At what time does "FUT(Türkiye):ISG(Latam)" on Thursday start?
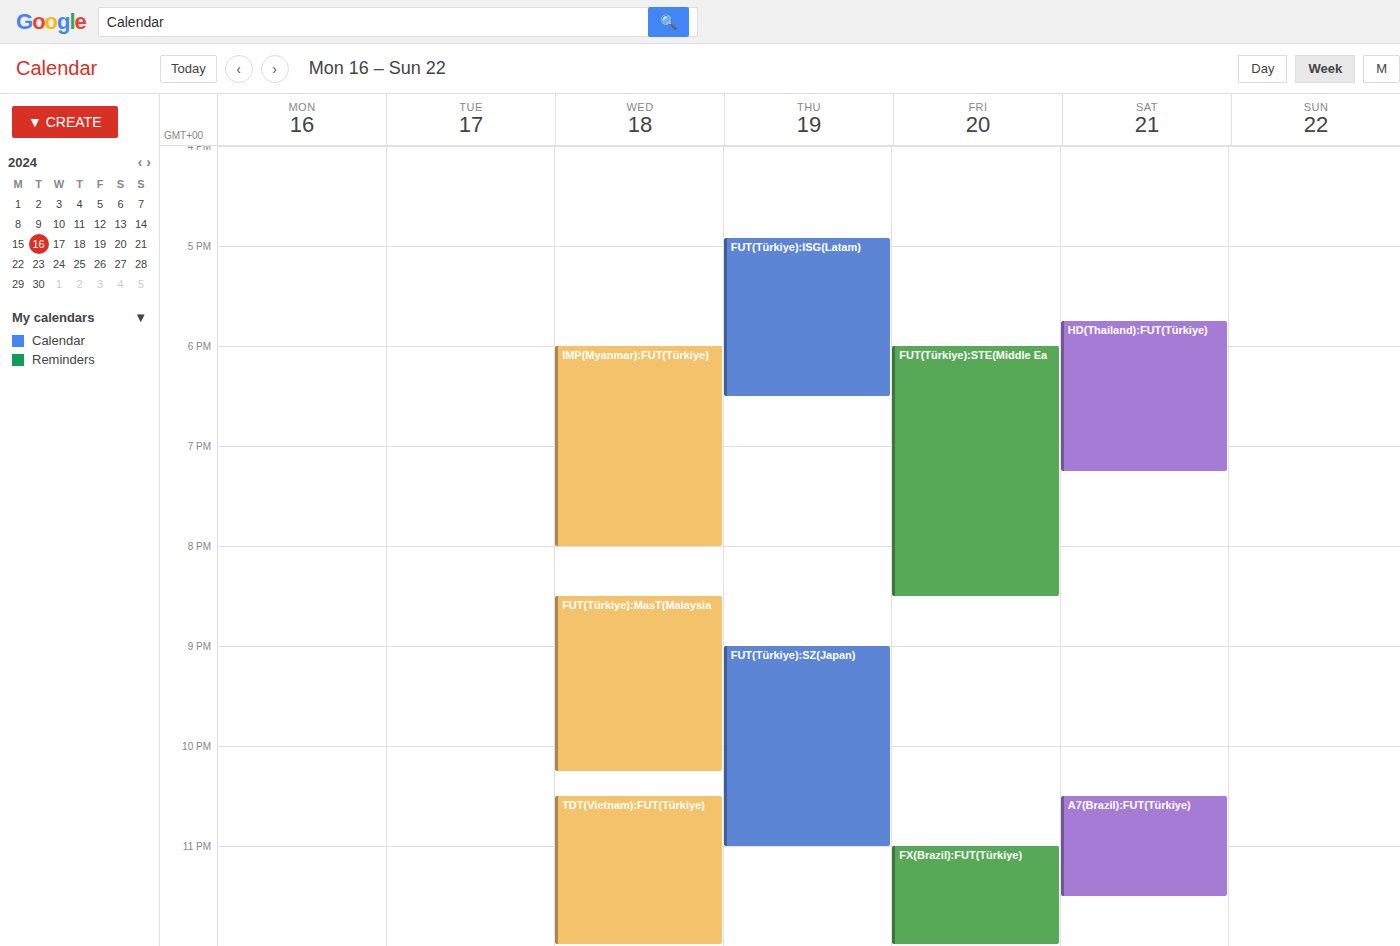
4:55 PM